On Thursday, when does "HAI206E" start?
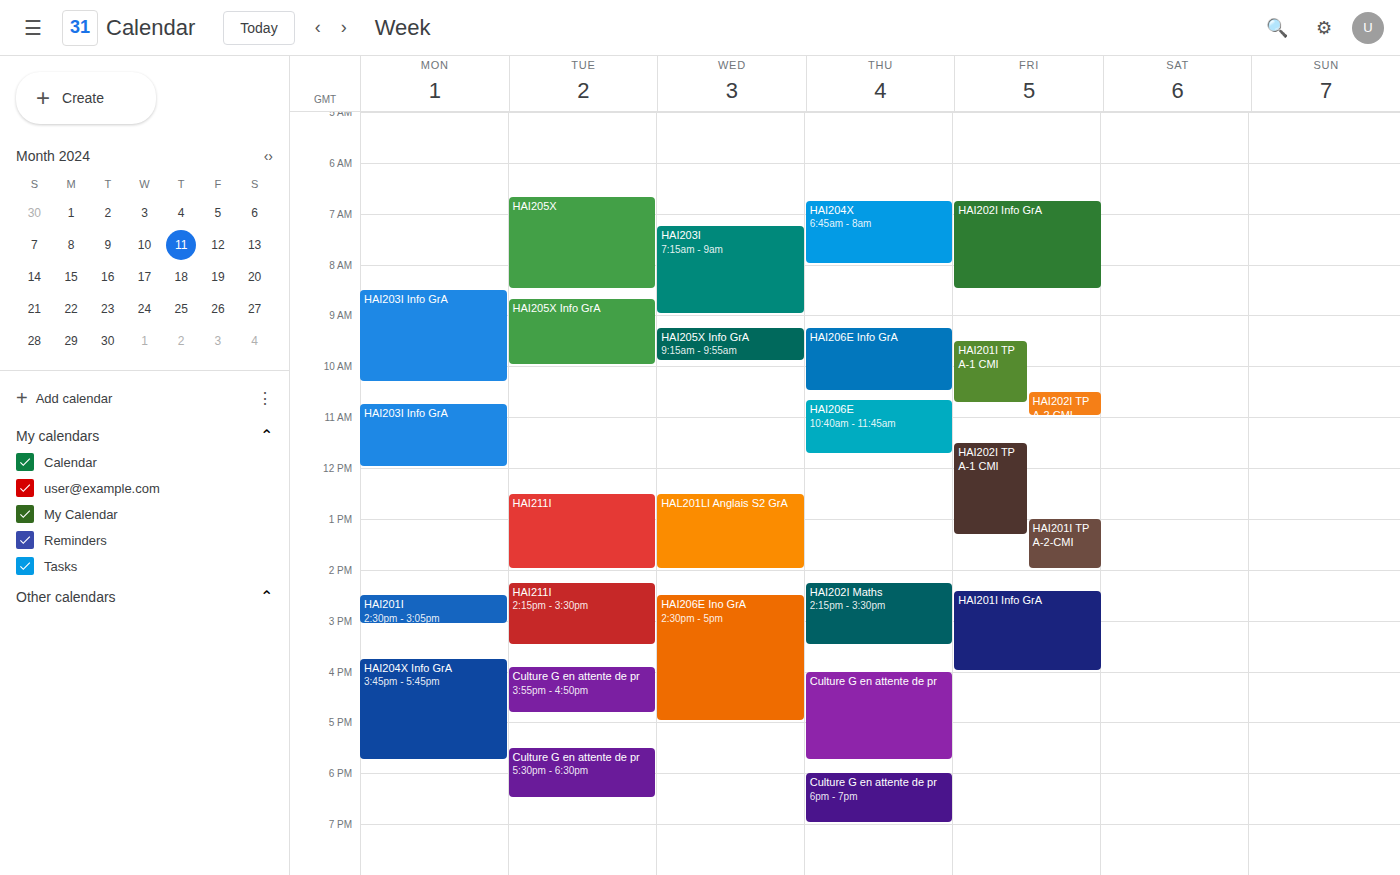
10:40 AM